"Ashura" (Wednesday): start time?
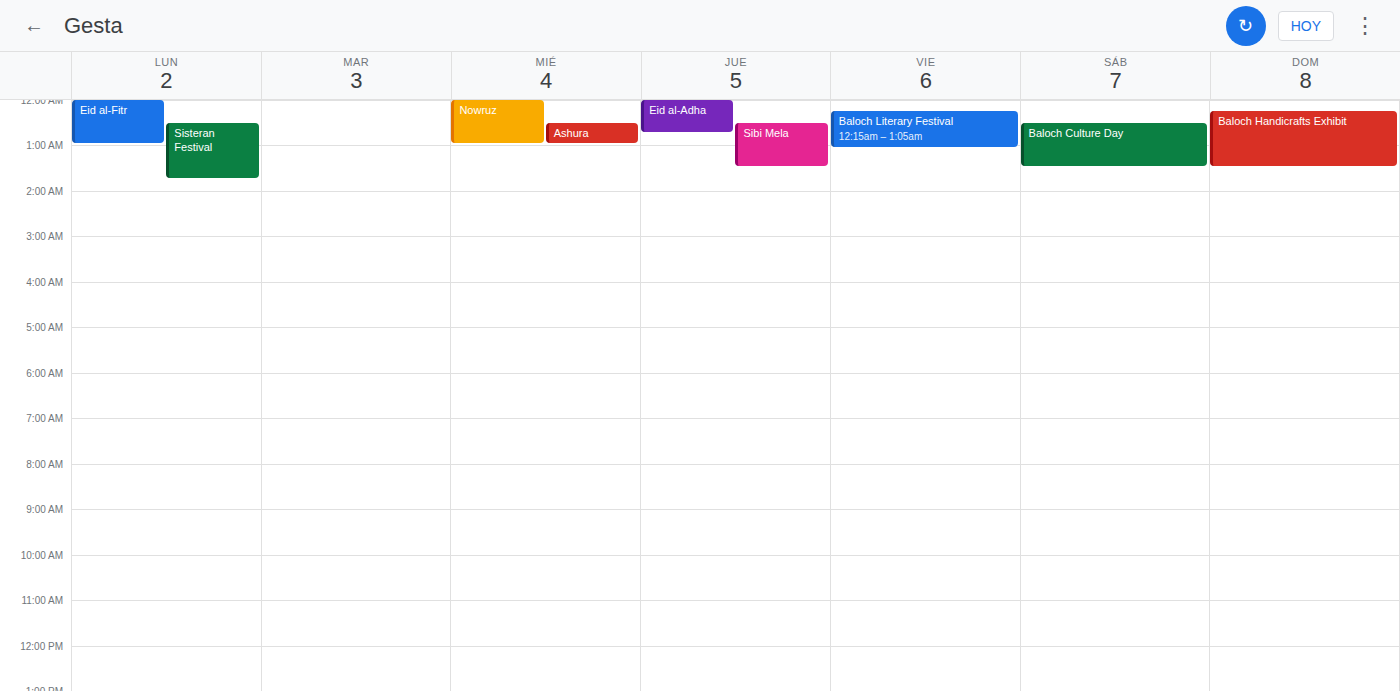
12:30 AM